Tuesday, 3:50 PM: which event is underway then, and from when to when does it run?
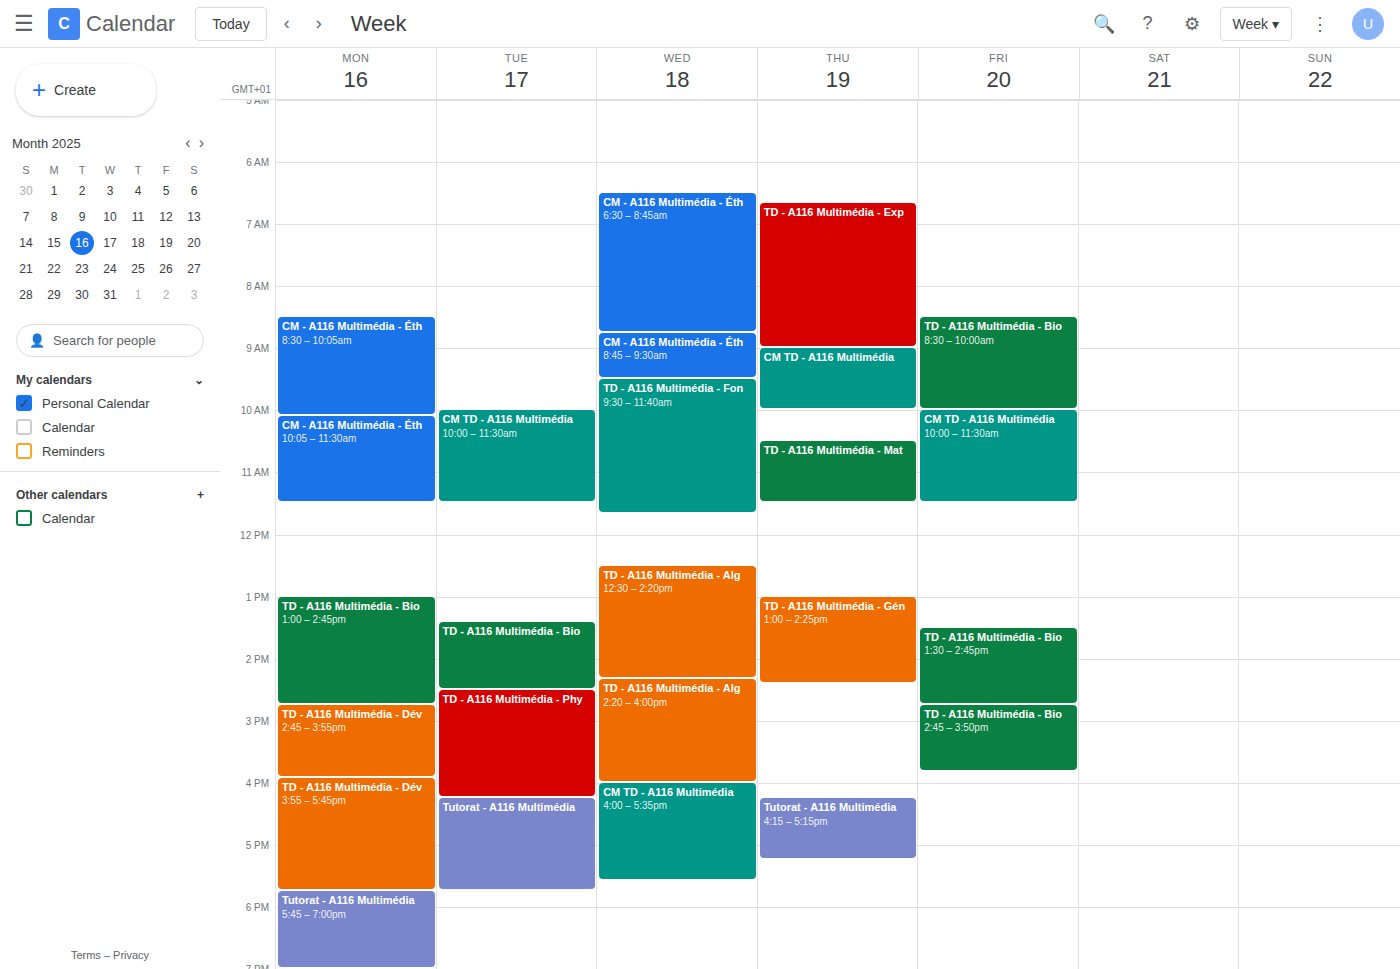
"TD - A116 Multimédia - Phy", 2:30 PM to 4:15 PM